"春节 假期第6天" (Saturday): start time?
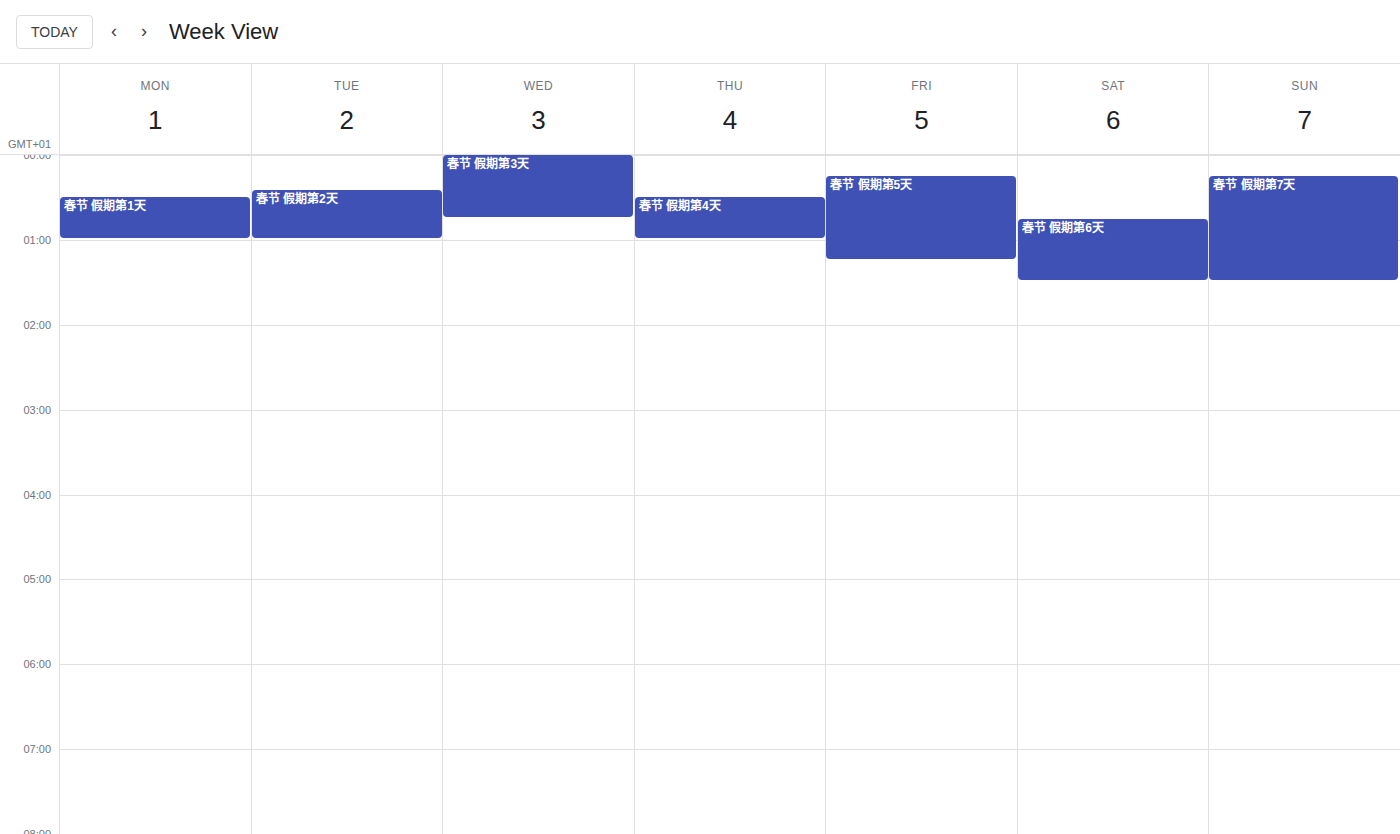
00:45